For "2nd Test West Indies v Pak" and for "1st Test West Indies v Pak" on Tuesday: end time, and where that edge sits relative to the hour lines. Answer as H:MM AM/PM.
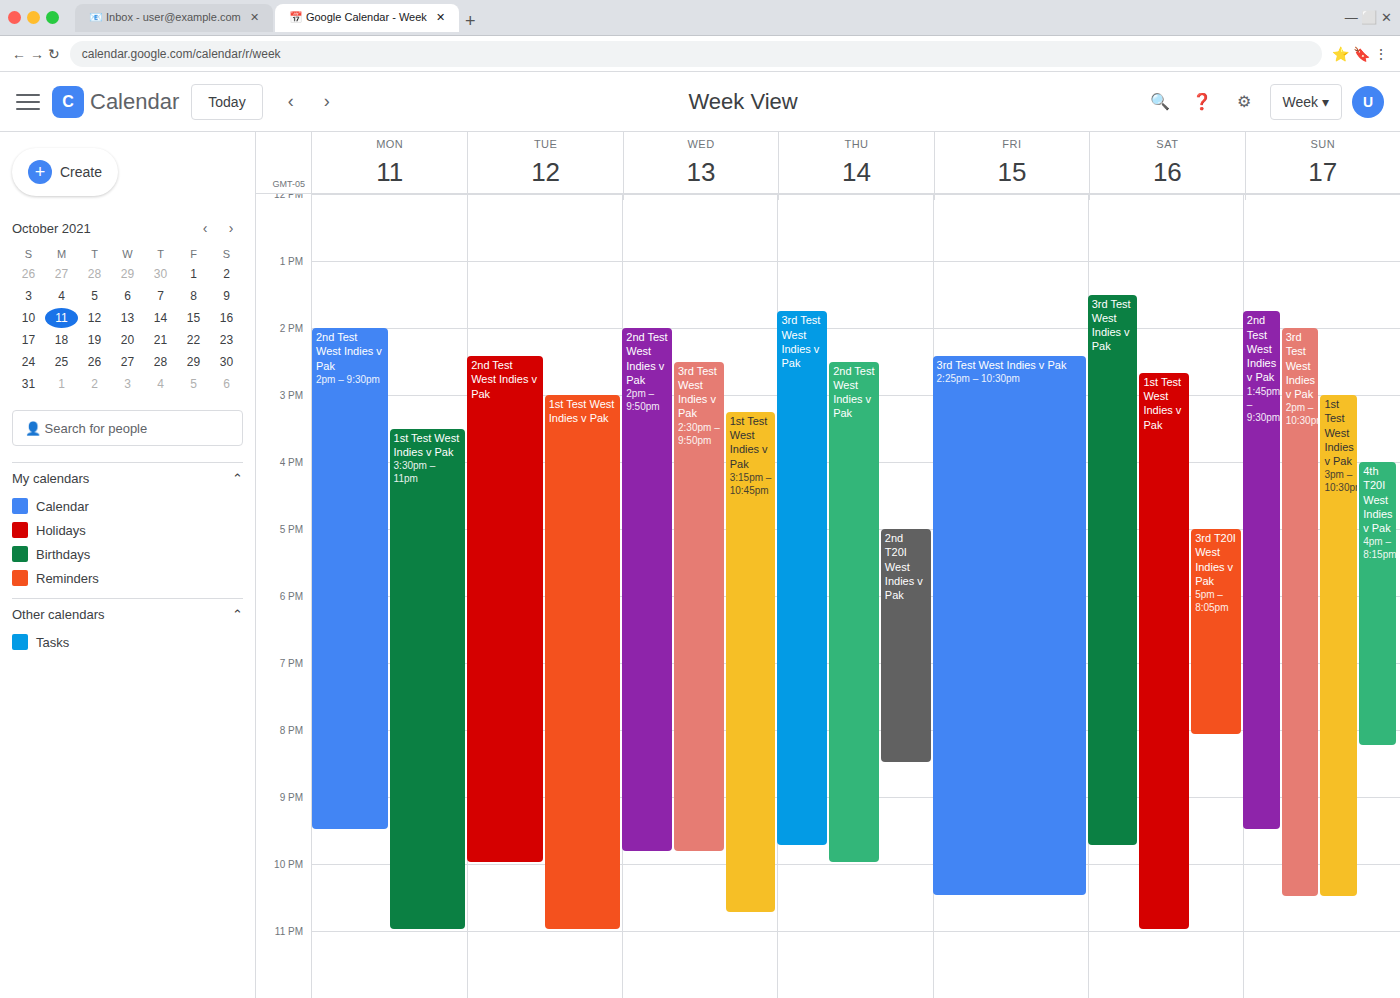
"2nd Test West Indies v Pak": 10:00 PM, exactly on the 10 PM line. "1st Test West Indies v Pak": 11:00 PM, exactly on the 11 PM line.